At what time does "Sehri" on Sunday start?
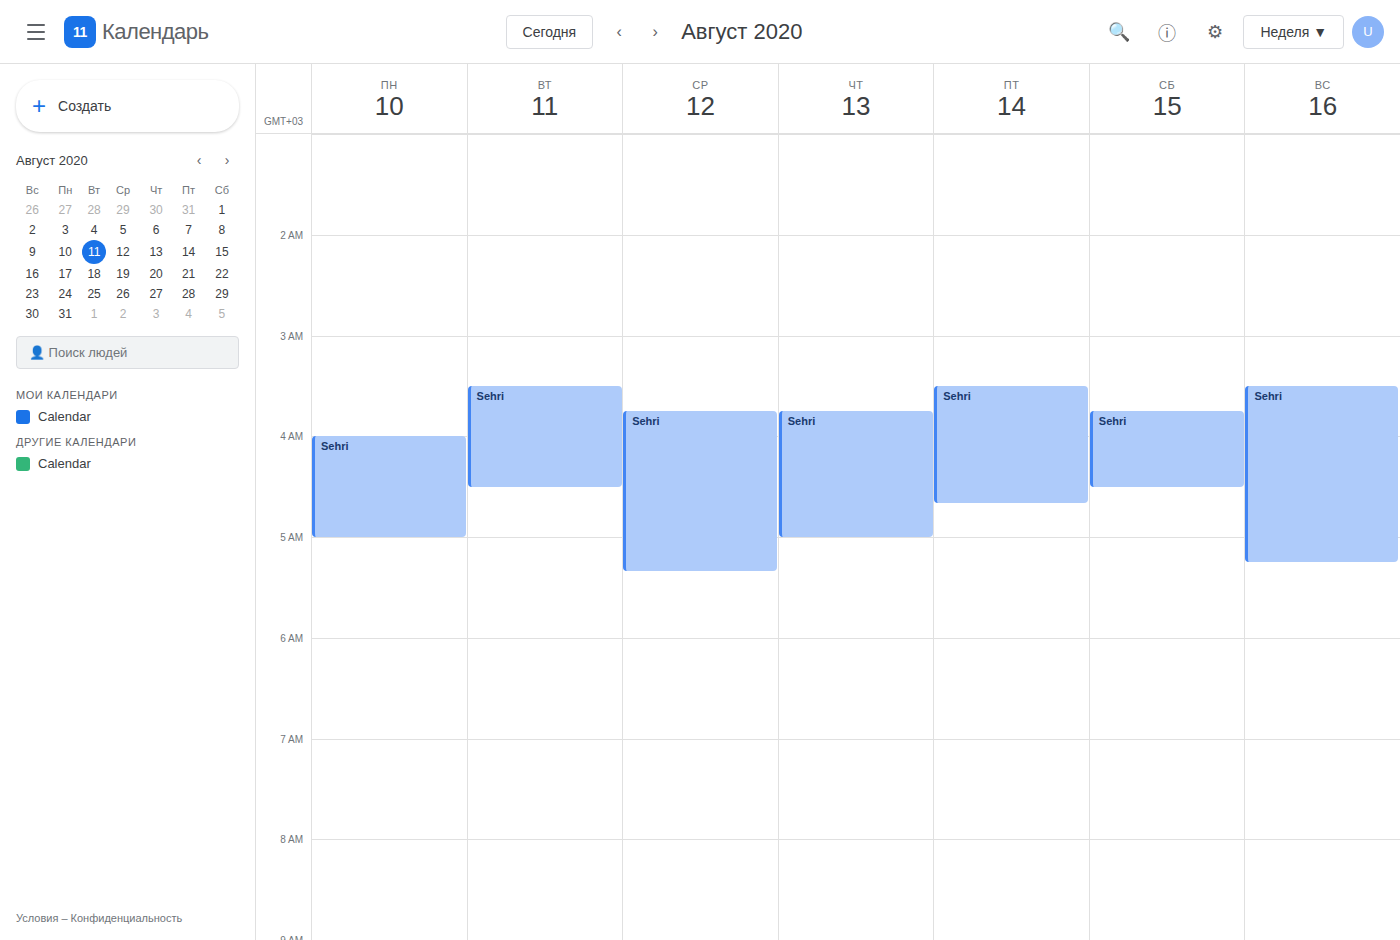
03:30